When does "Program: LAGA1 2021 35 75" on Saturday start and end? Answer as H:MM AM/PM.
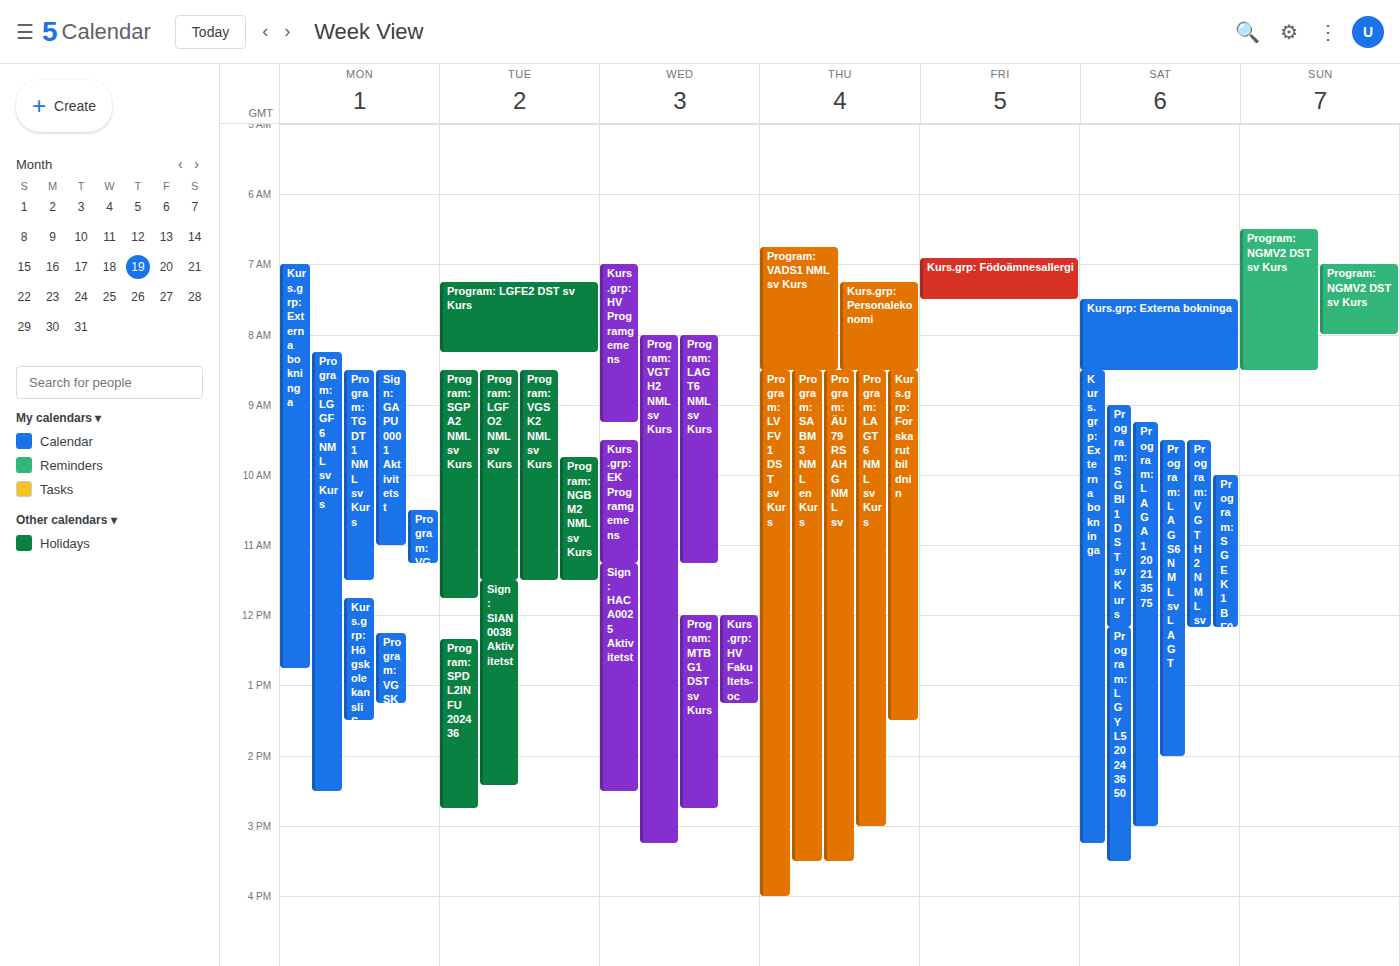
9:15 AM to 3:00 PM